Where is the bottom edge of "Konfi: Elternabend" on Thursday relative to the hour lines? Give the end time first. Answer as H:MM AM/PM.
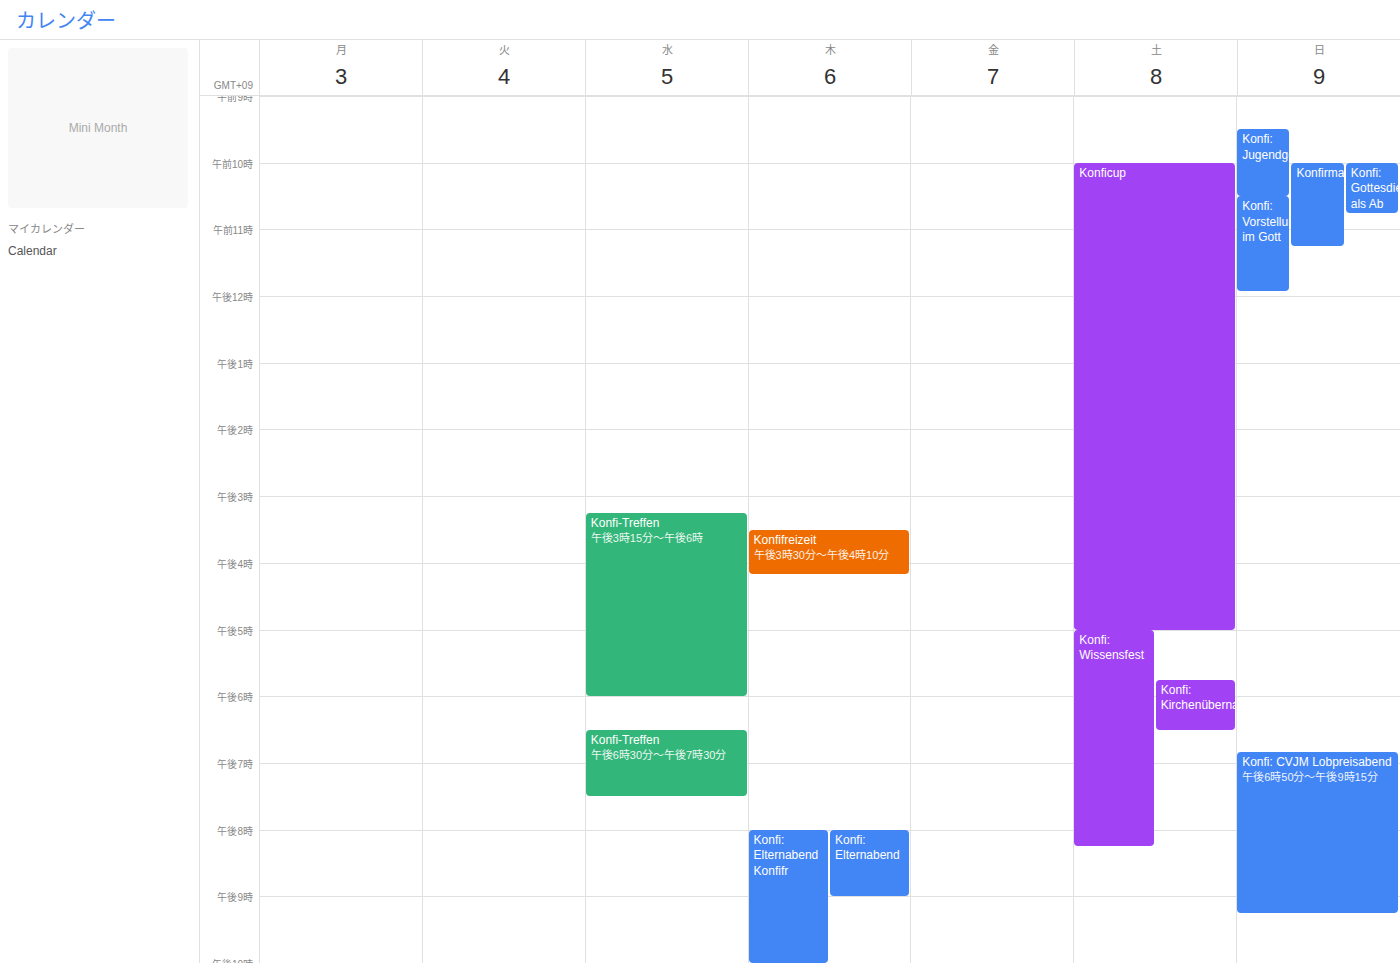
9:00 PM -- exactly on the 9 PM line.